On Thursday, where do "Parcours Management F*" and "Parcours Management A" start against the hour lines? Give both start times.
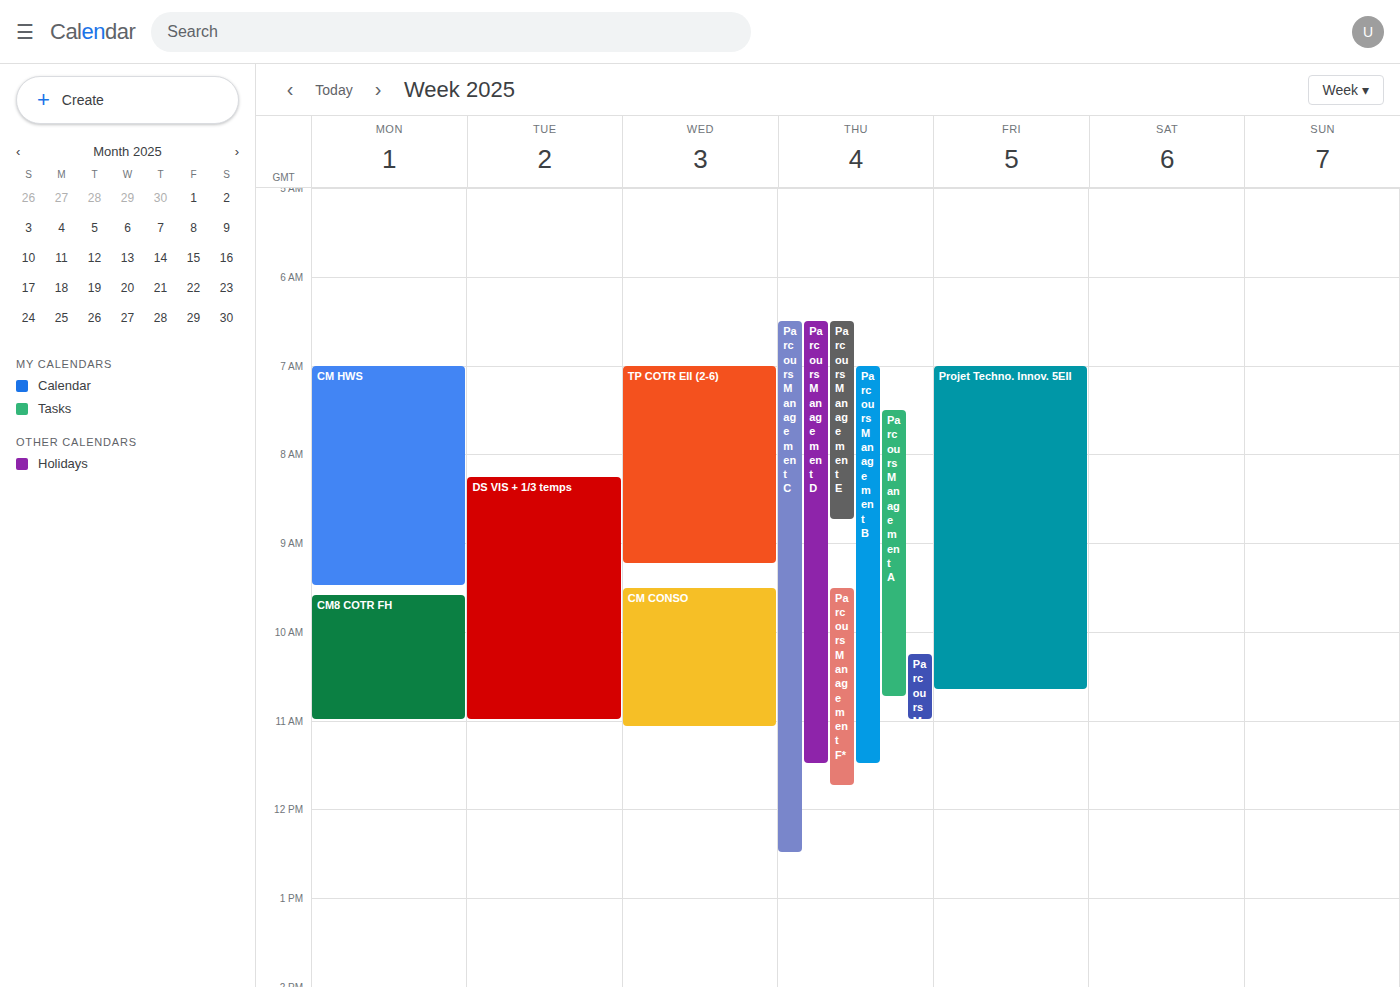
"Parcours Management F*": 9:30 AM, halfway between the 9 AM and 10 AM lines. "Parcours Management A": 7:30 AM, halfway between the 7 AM and 8 AM lines.